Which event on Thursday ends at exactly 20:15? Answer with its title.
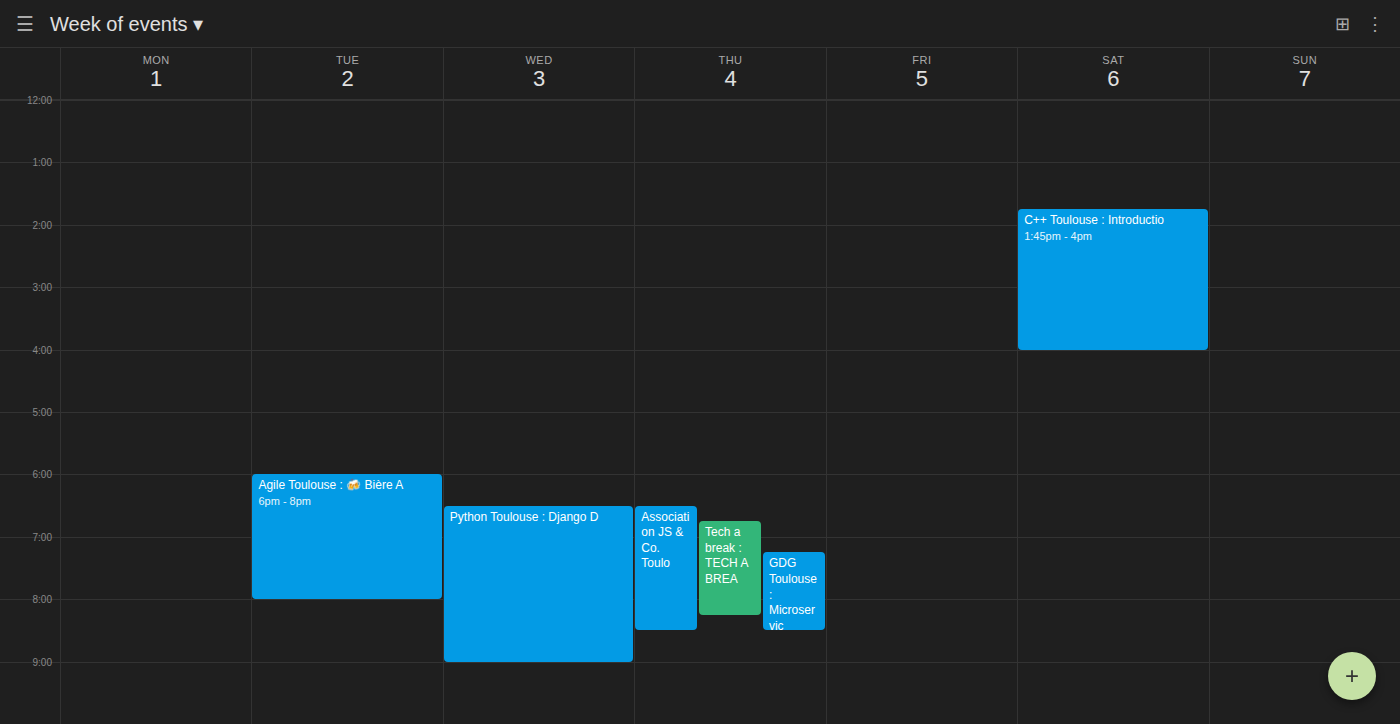
"Tech a break : TECH A BREA"